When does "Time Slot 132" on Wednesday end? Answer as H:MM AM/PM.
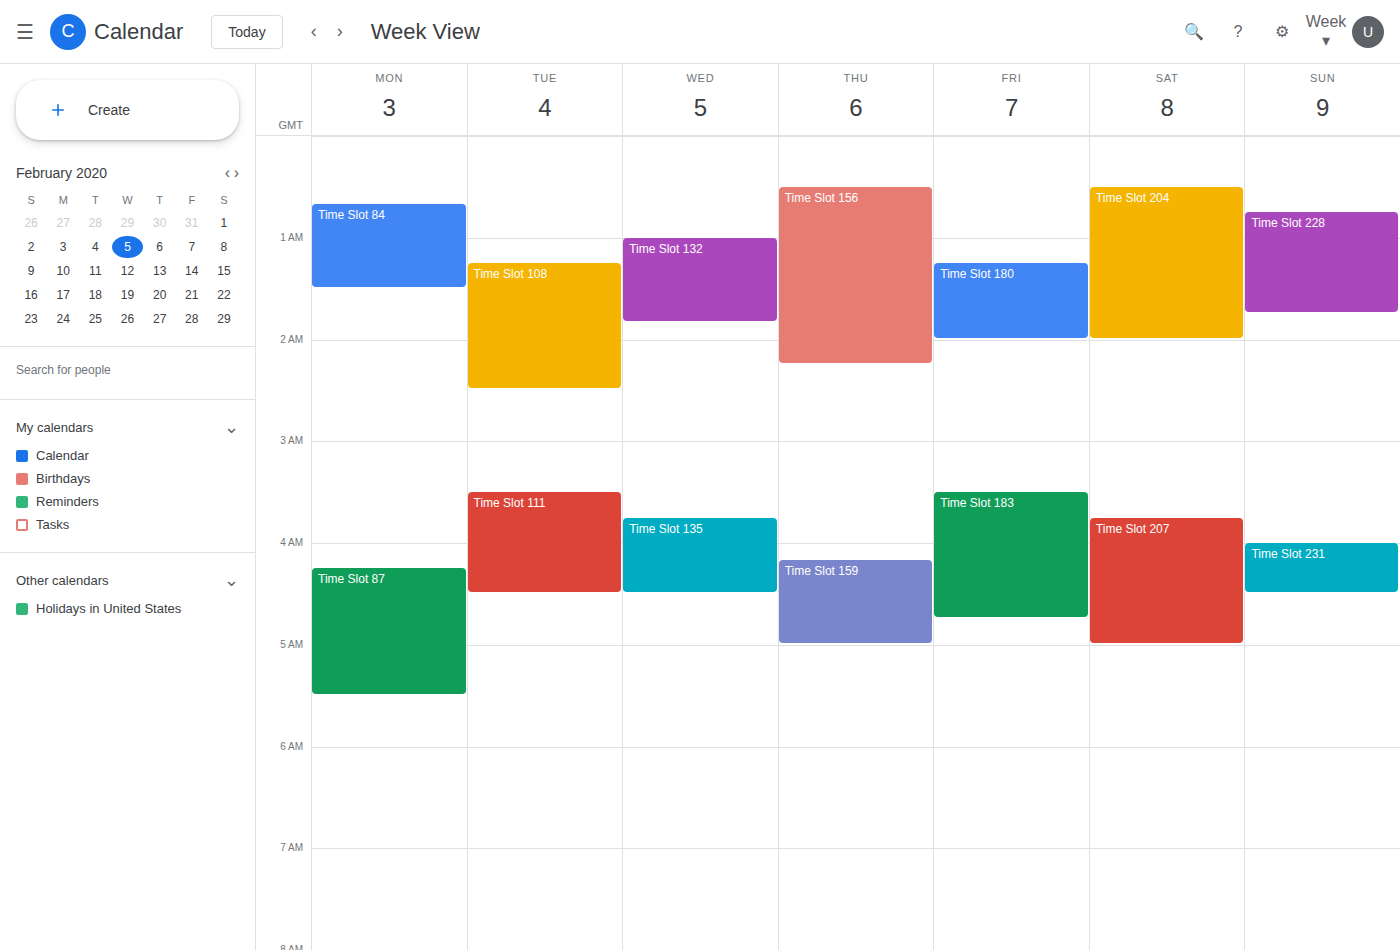
1:50 AM